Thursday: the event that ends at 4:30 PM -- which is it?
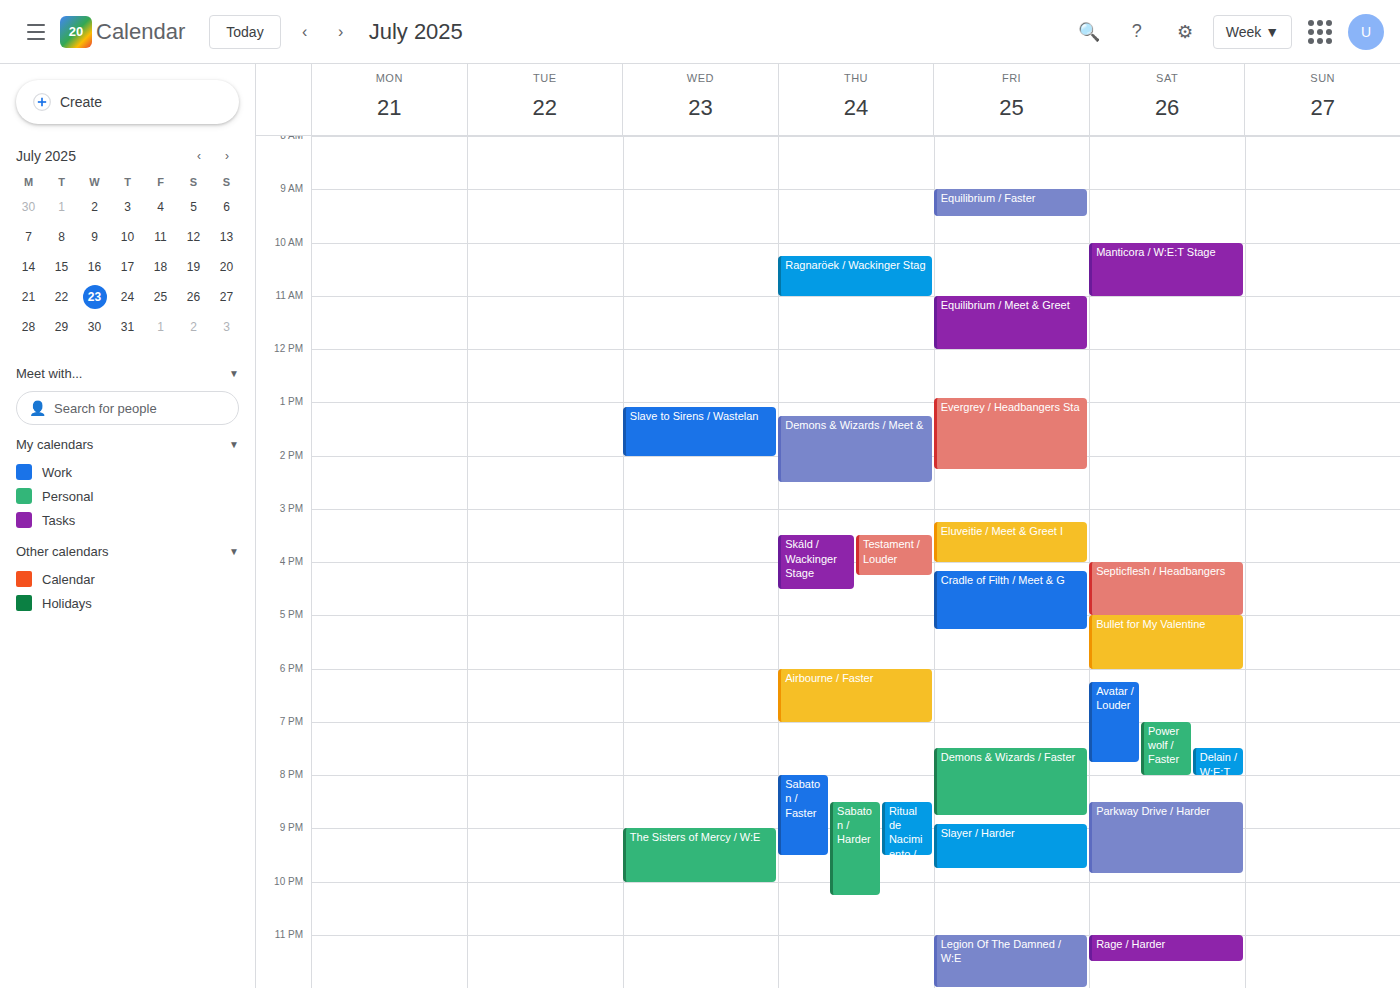
"Skáld / Wackinger Stage"